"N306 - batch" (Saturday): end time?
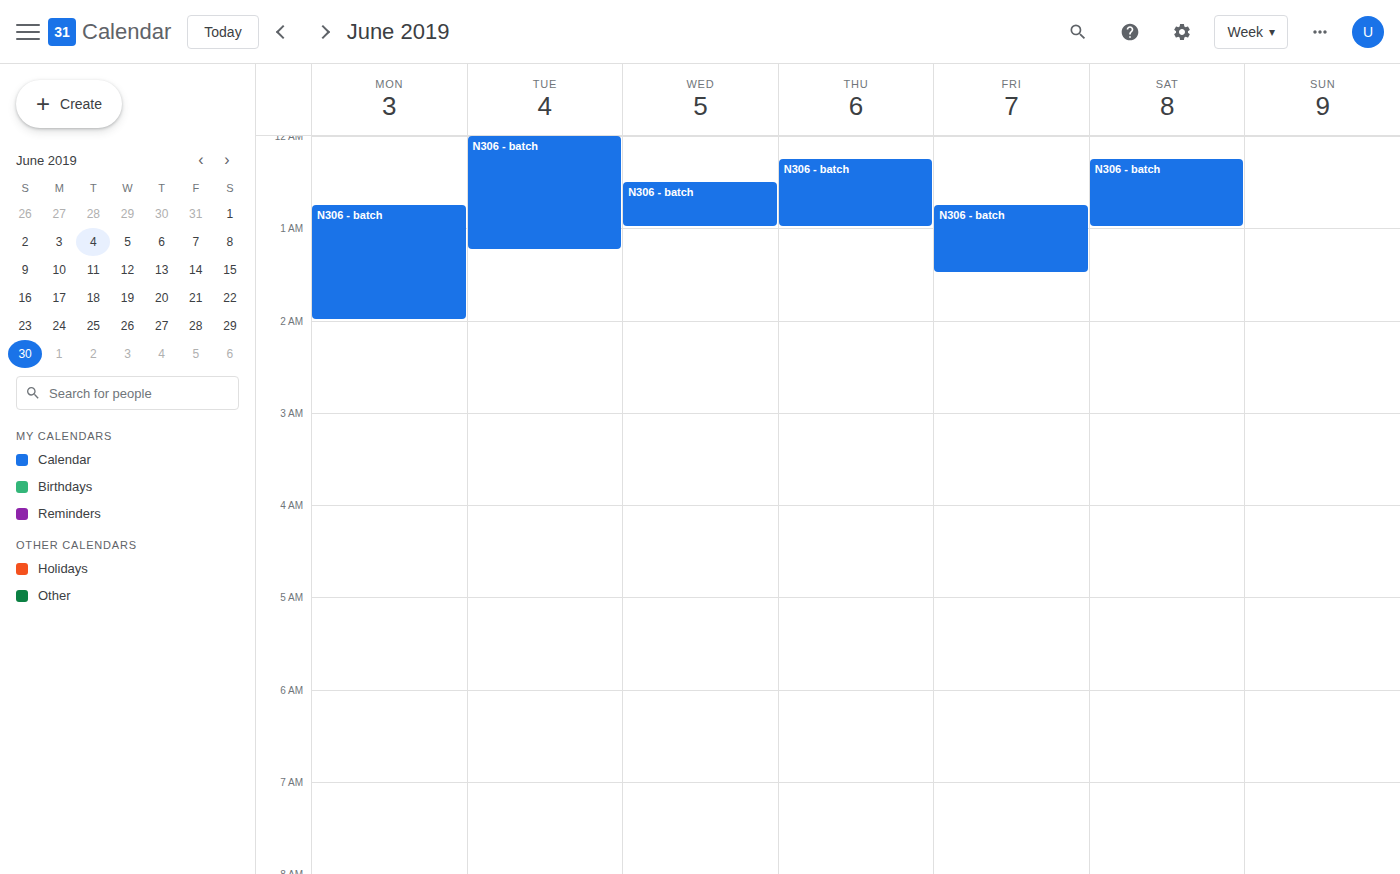
01:00